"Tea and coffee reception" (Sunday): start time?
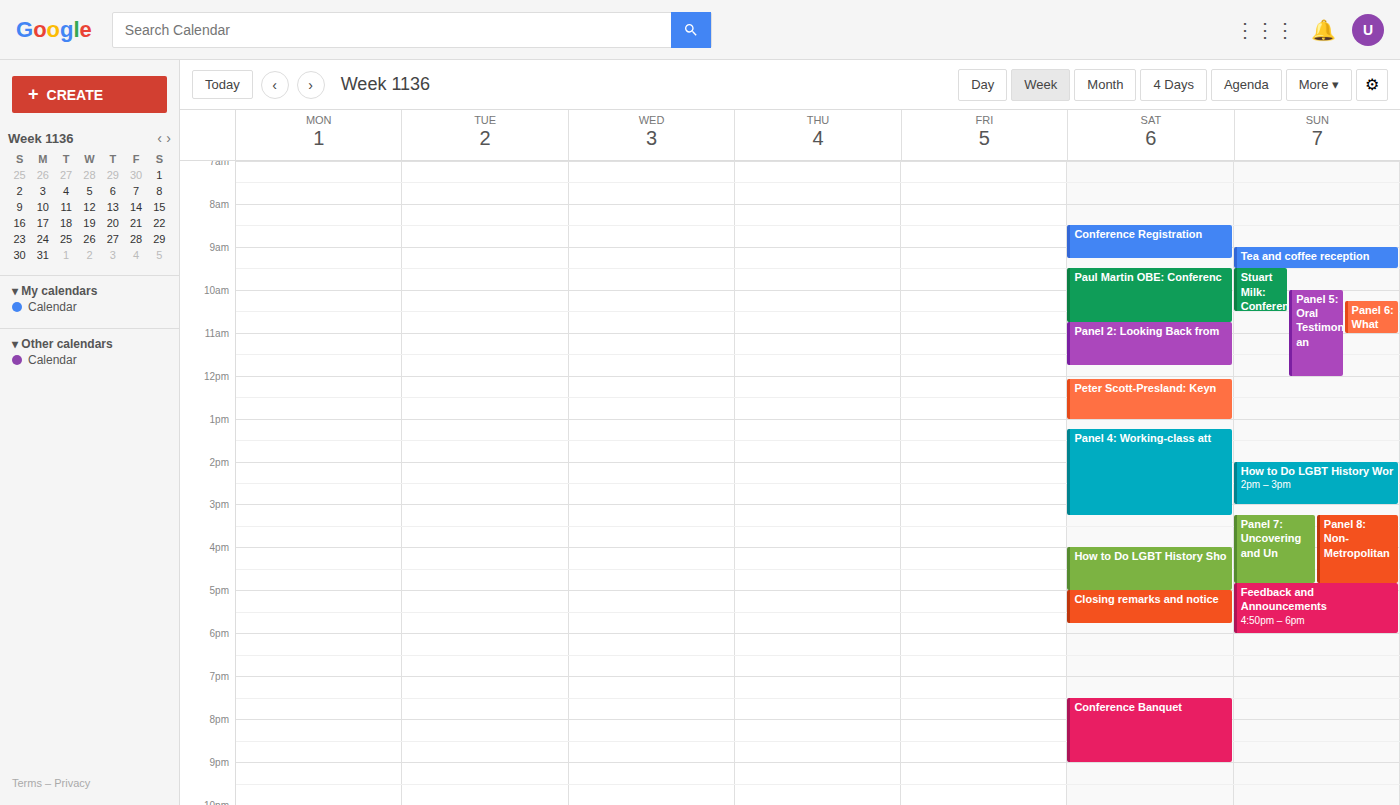
9:00 AM